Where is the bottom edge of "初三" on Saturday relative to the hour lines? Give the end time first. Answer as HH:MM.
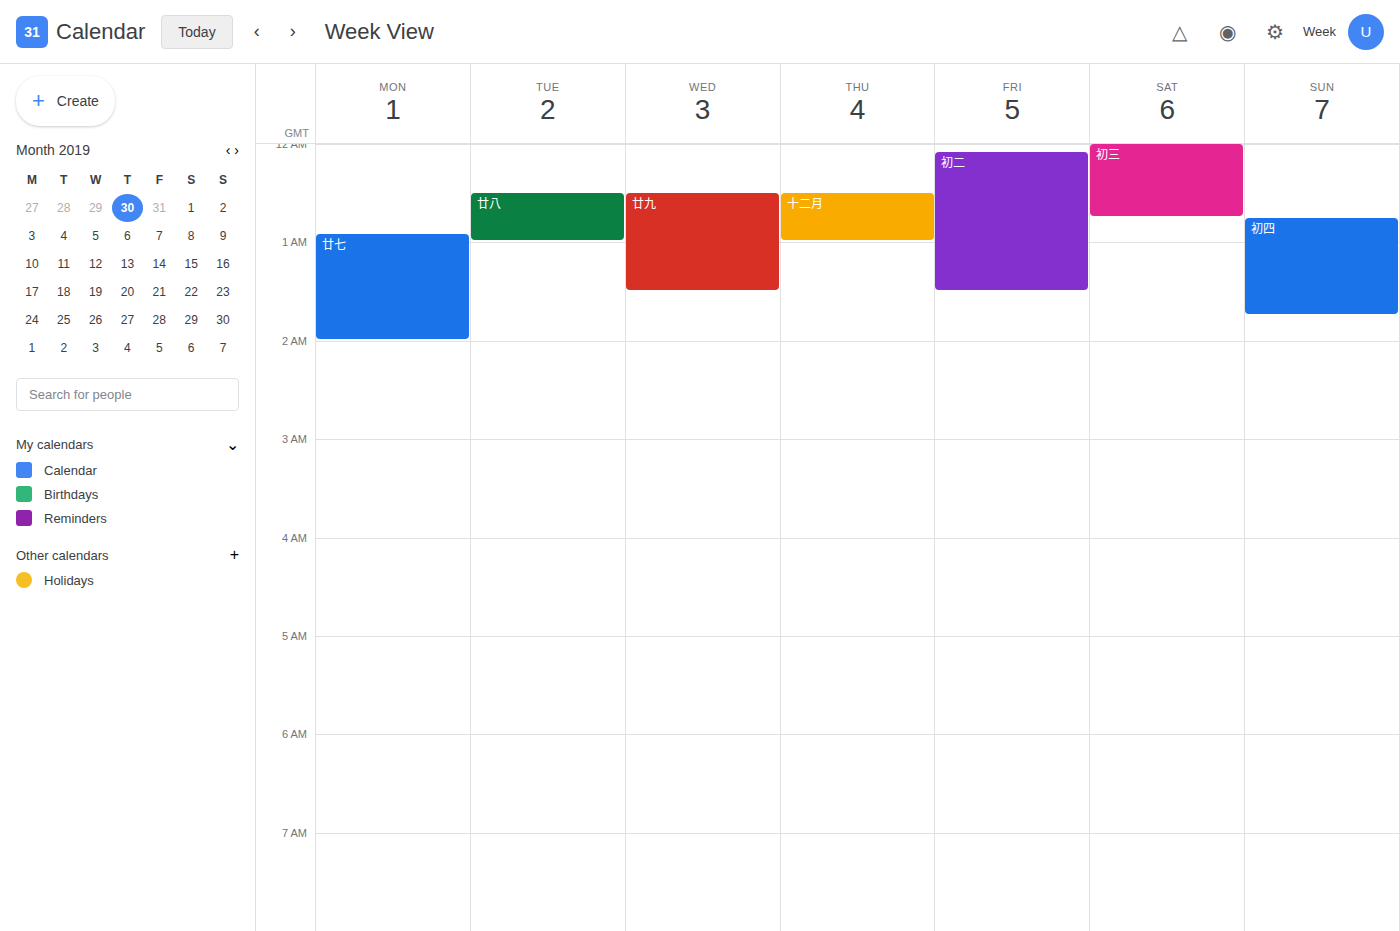
00:45 -- neither: three quarters of the way from the 00:00 line to the 01:00 line.